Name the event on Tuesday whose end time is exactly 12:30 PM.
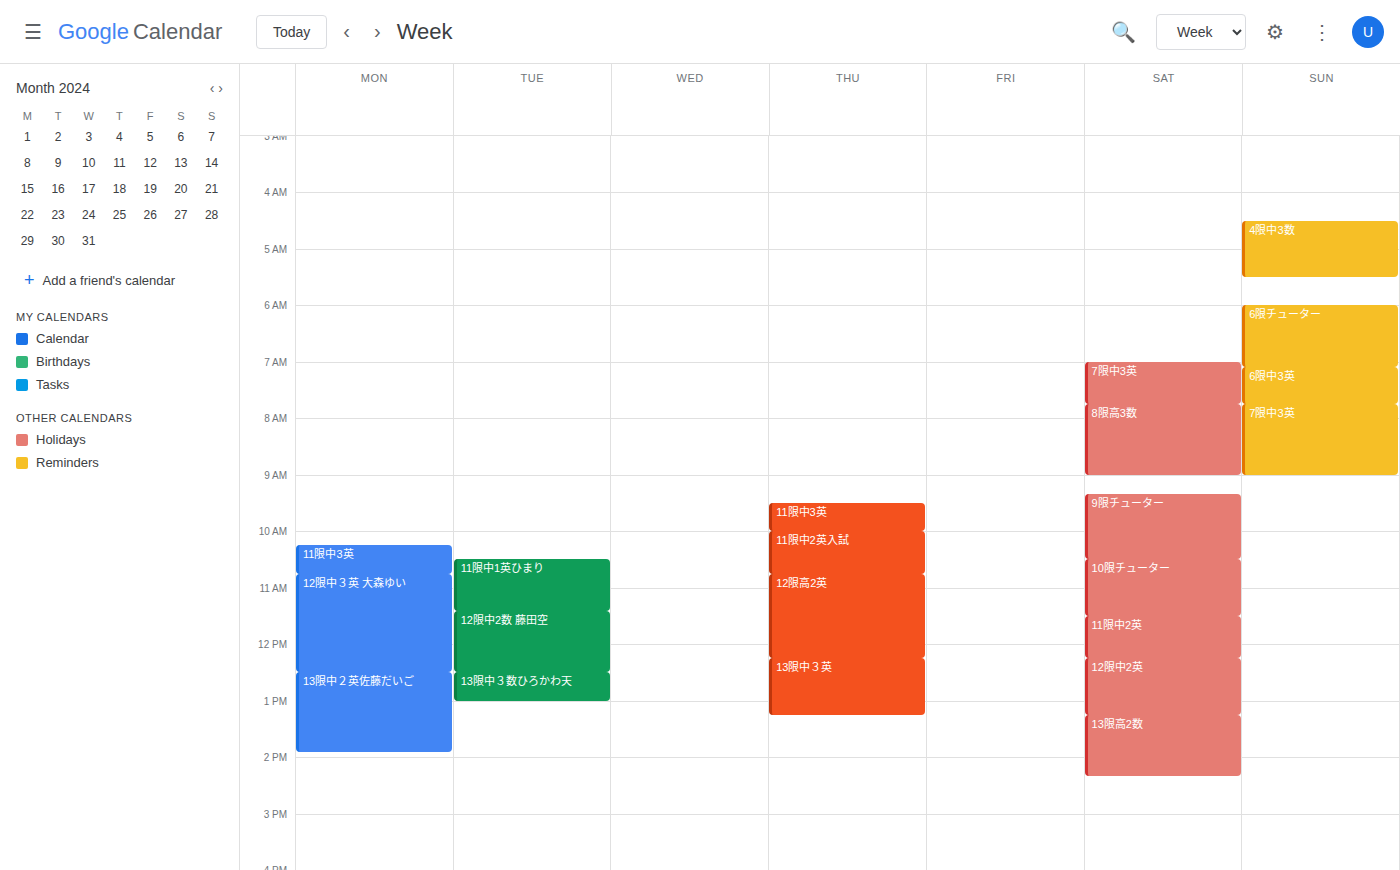
"12限中2数 藤田空"